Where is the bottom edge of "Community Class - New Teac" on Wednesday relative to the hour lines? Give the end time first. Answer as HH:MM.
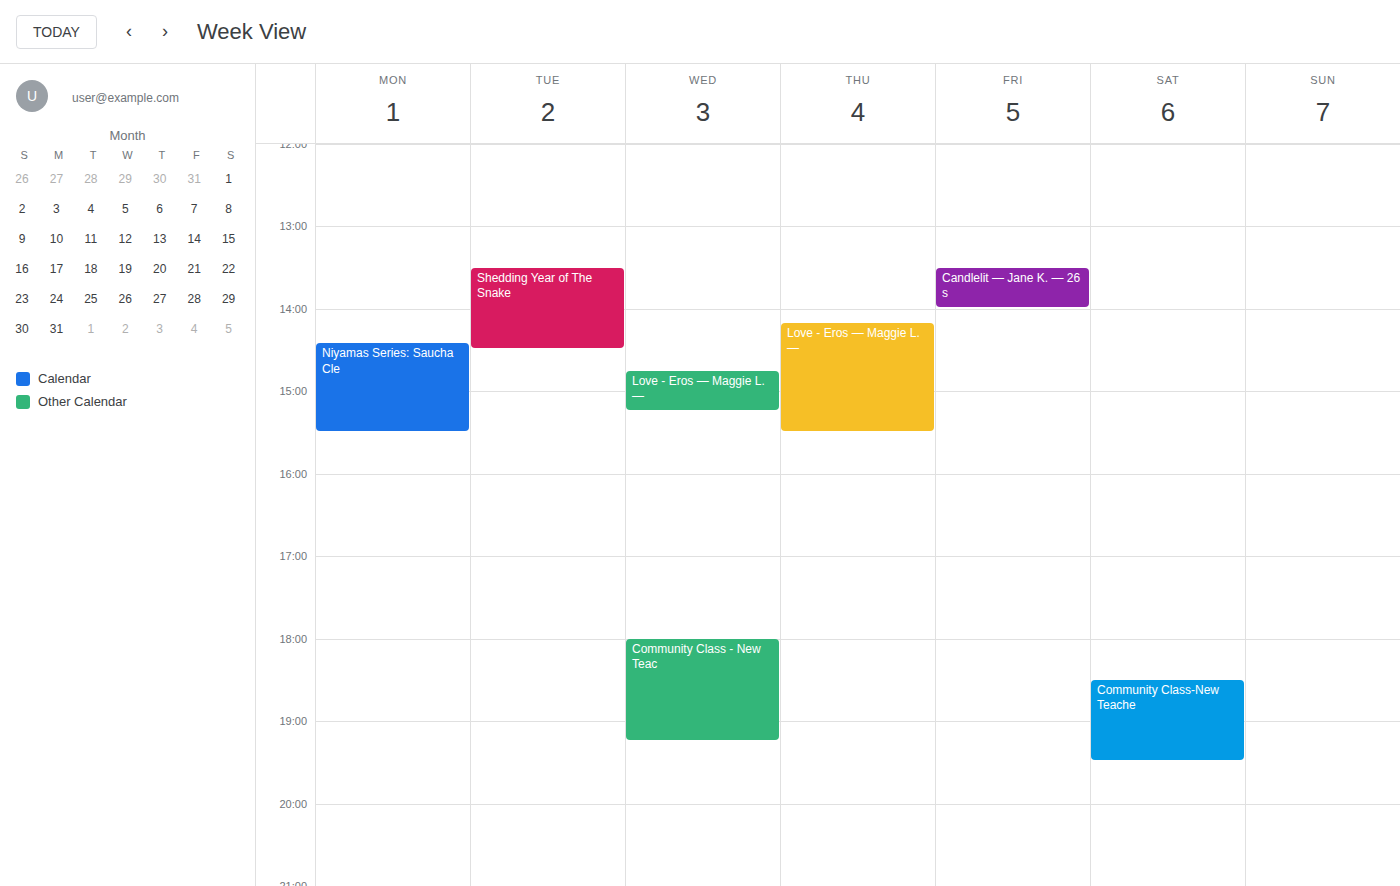
19:15 -- neither: a quarter of the way from the 19:00 line to the 20:00 line.